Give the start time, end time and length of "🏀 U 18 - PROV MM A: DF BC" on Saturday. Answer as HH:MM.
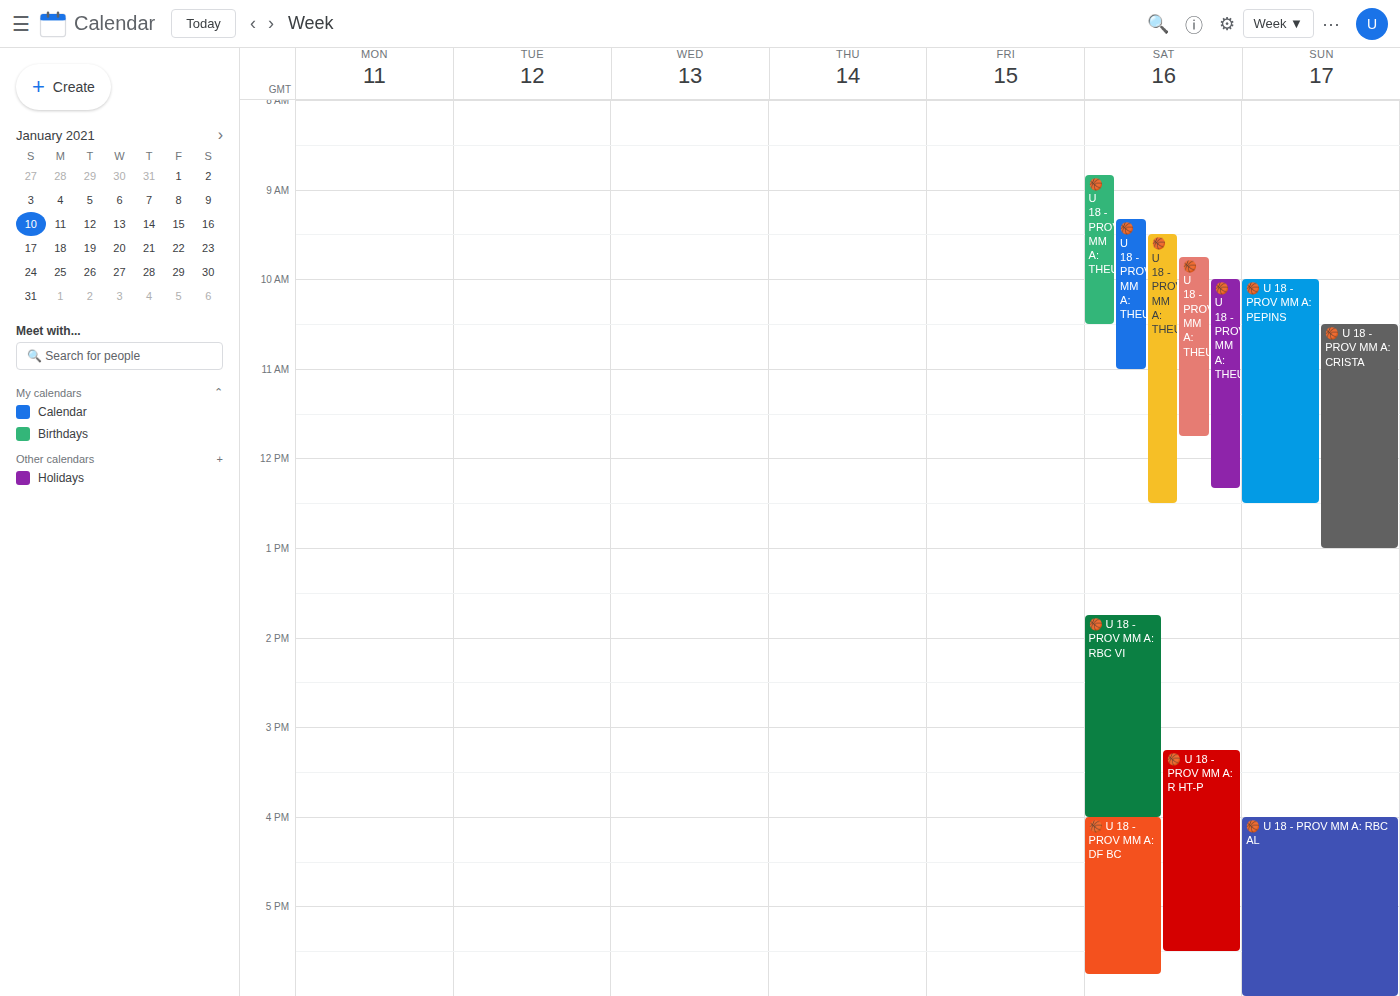
16:00 to 17:45, 1 hour 45 minutes